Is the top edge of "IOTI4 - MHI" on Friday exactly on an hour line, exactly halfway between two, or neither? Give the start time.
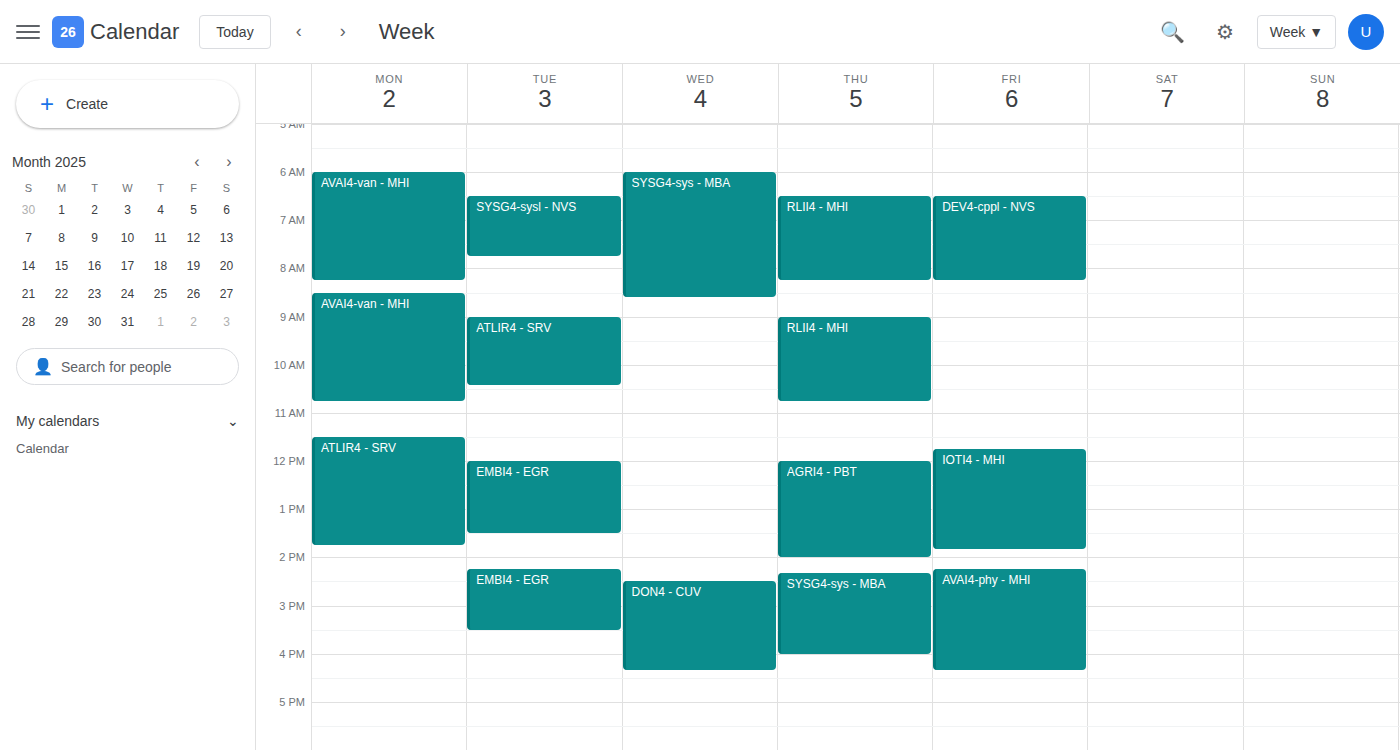
11:45 AM -- neither: three quarters of the way from the 11 AM line to the 12 PM line.